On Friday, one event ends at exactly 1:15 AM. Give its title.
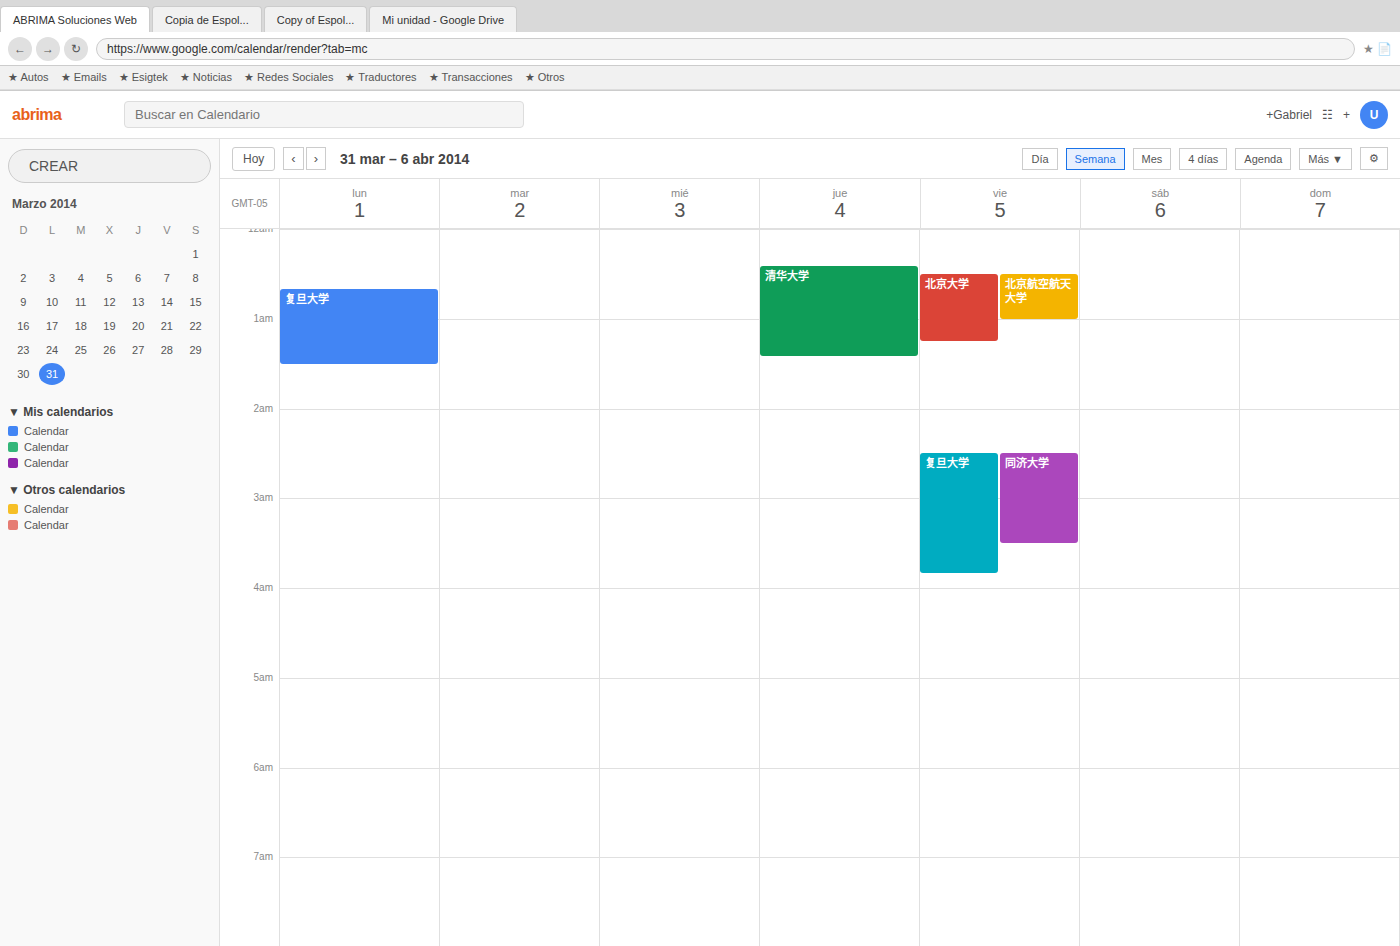
"北京大学"